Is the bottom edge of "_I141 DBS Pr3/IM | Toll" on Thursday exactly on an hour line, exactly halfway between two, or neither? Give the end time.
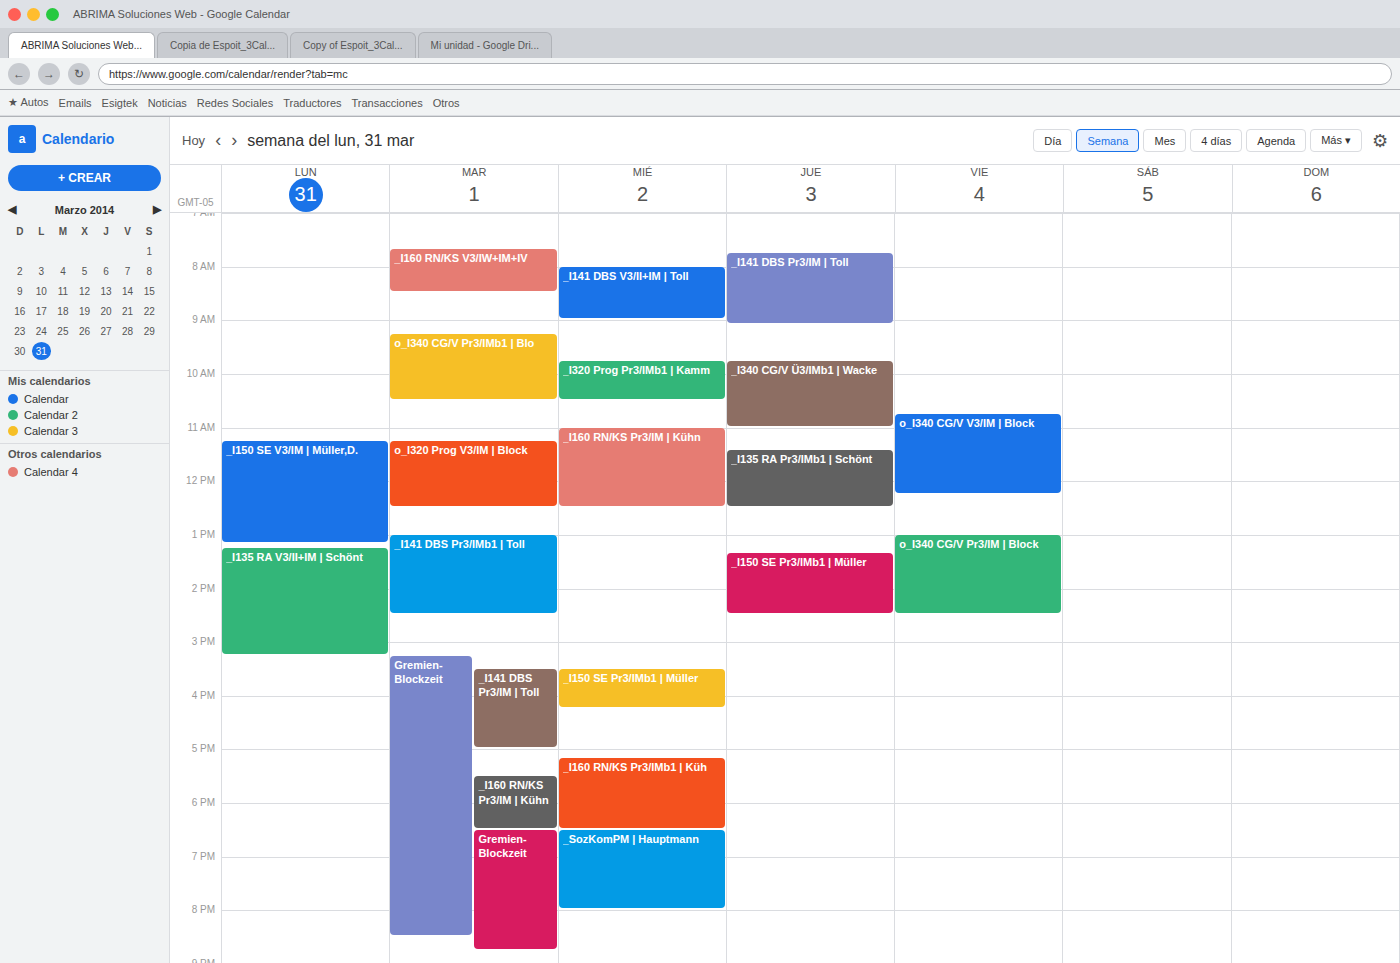
9:05 AM -- neither: 5 minutes below the 9 AM line and 55 minutes above the 10 AM line.